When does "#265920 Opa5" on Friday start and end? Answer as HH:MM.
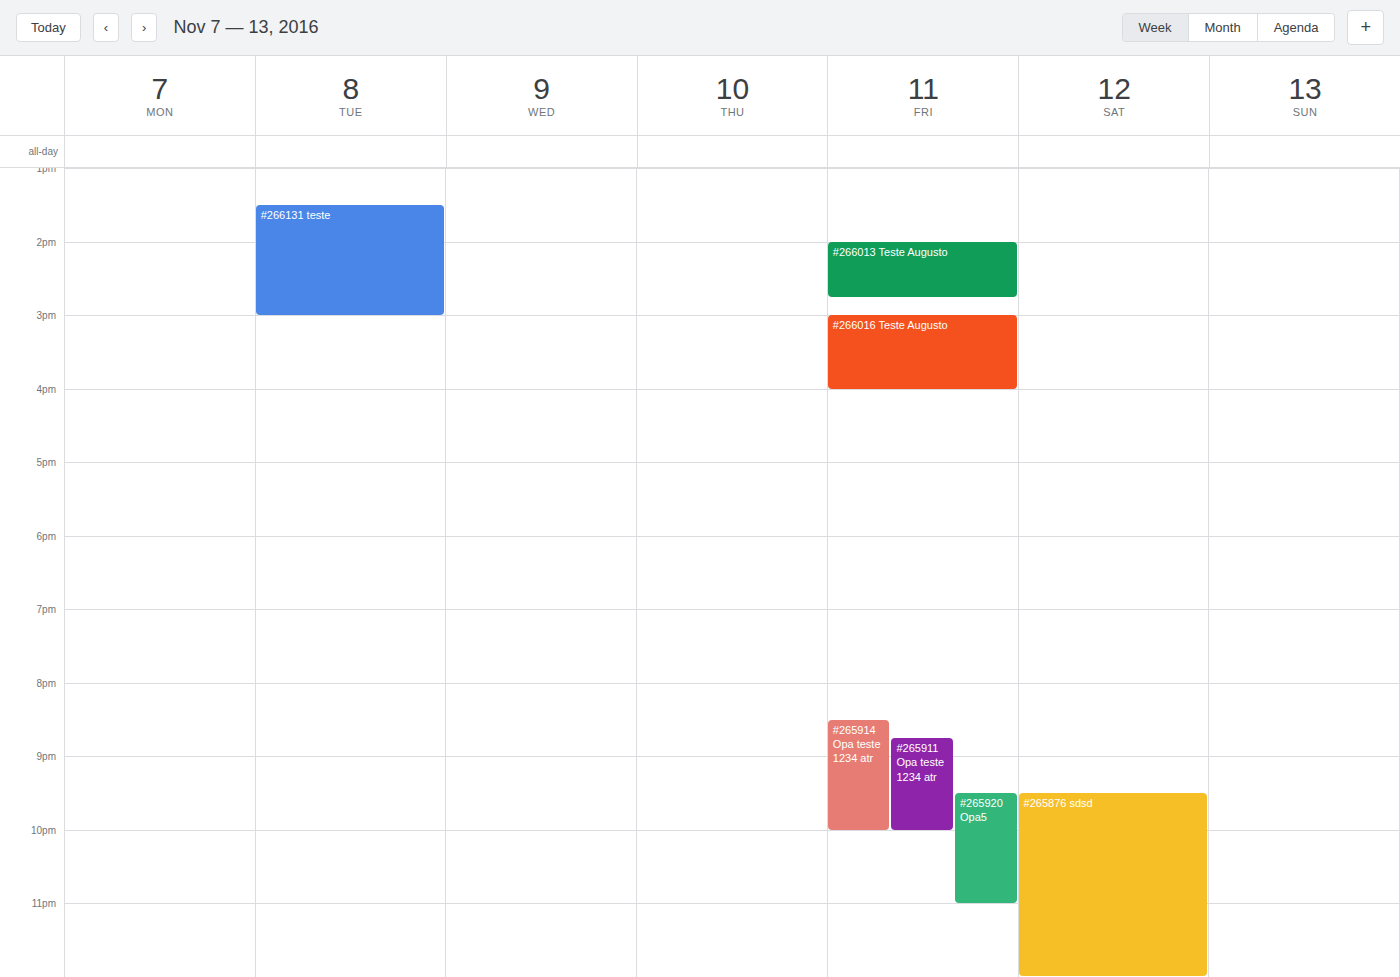
21:30 to 23:00